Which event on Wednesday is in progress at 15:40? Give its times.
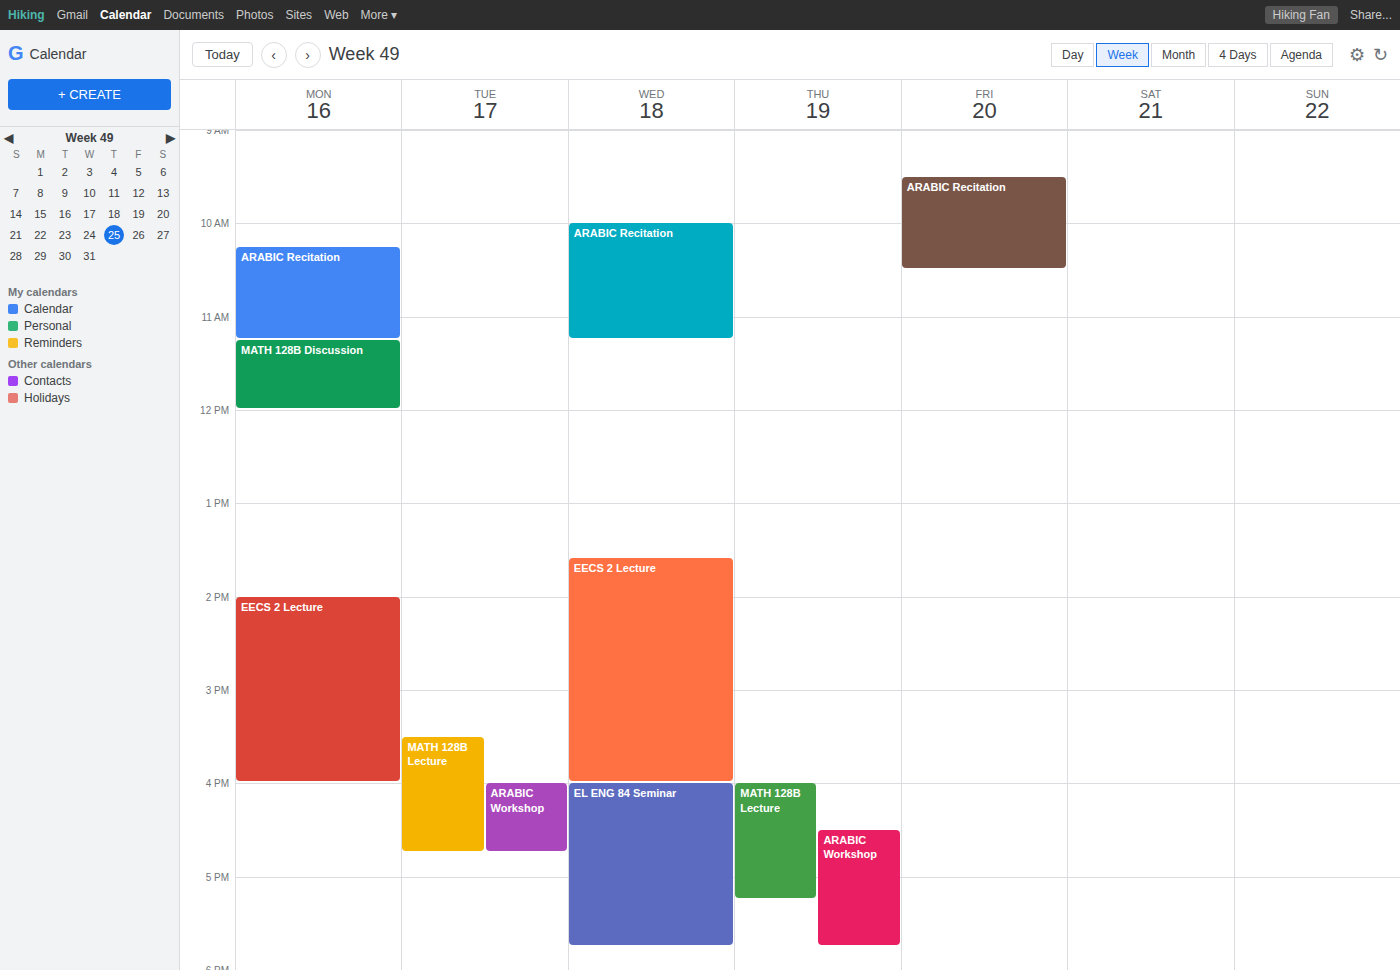
"EECS 2 Lecture", 13:35 to 16:00